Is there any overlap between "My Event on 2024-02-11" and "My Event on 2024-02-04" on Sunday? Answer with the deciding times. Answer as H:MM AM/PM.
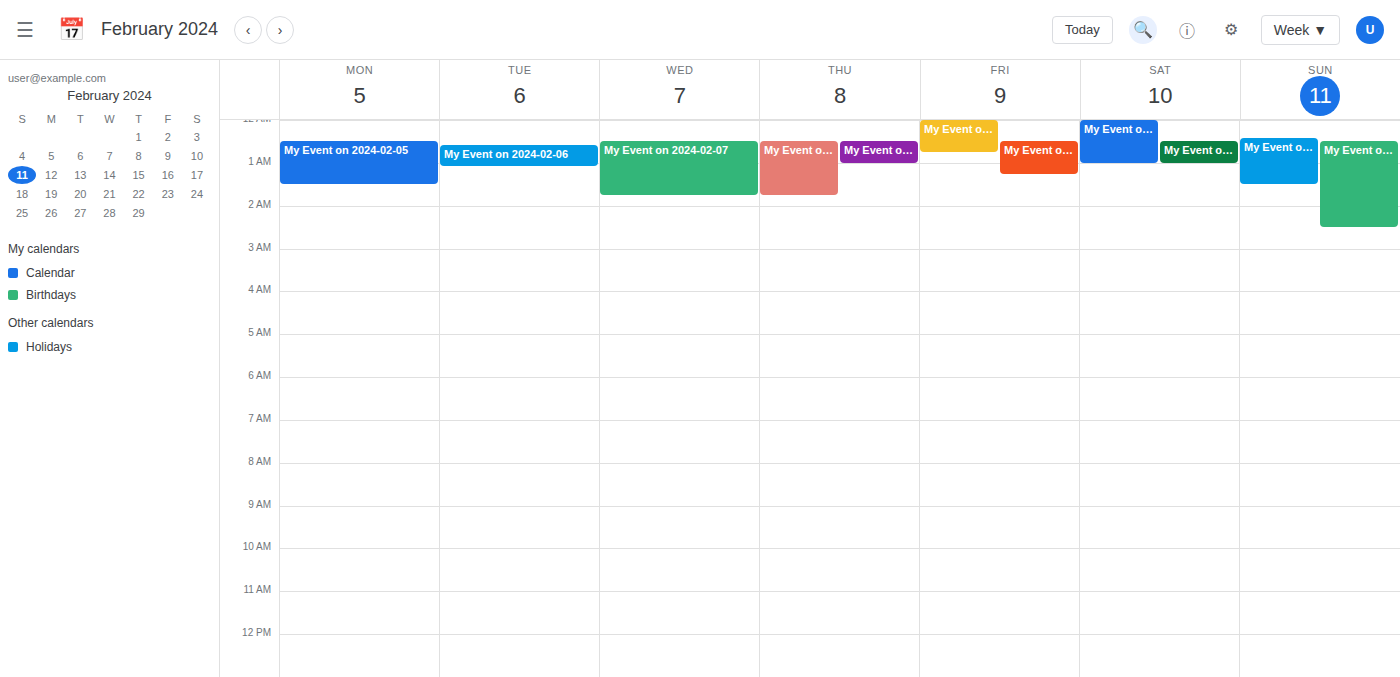
"My Event on 2024-02-11" starts at 12:30 AM, before "My Event on 2024-02-04" ends at 1:30 AM -- they overlap.